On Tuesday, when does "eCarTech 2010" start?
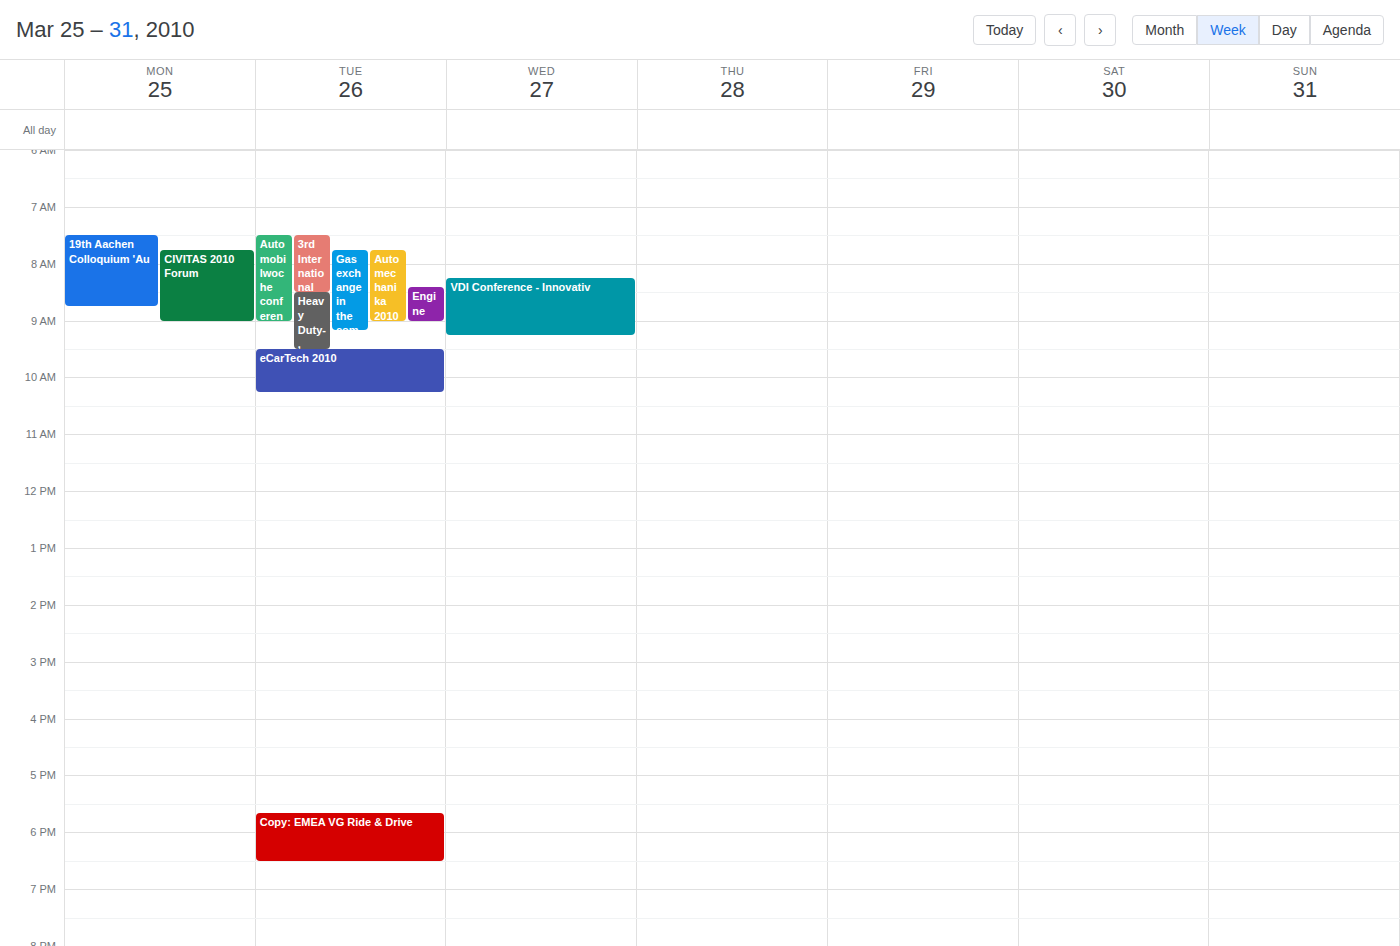
9:30 AM